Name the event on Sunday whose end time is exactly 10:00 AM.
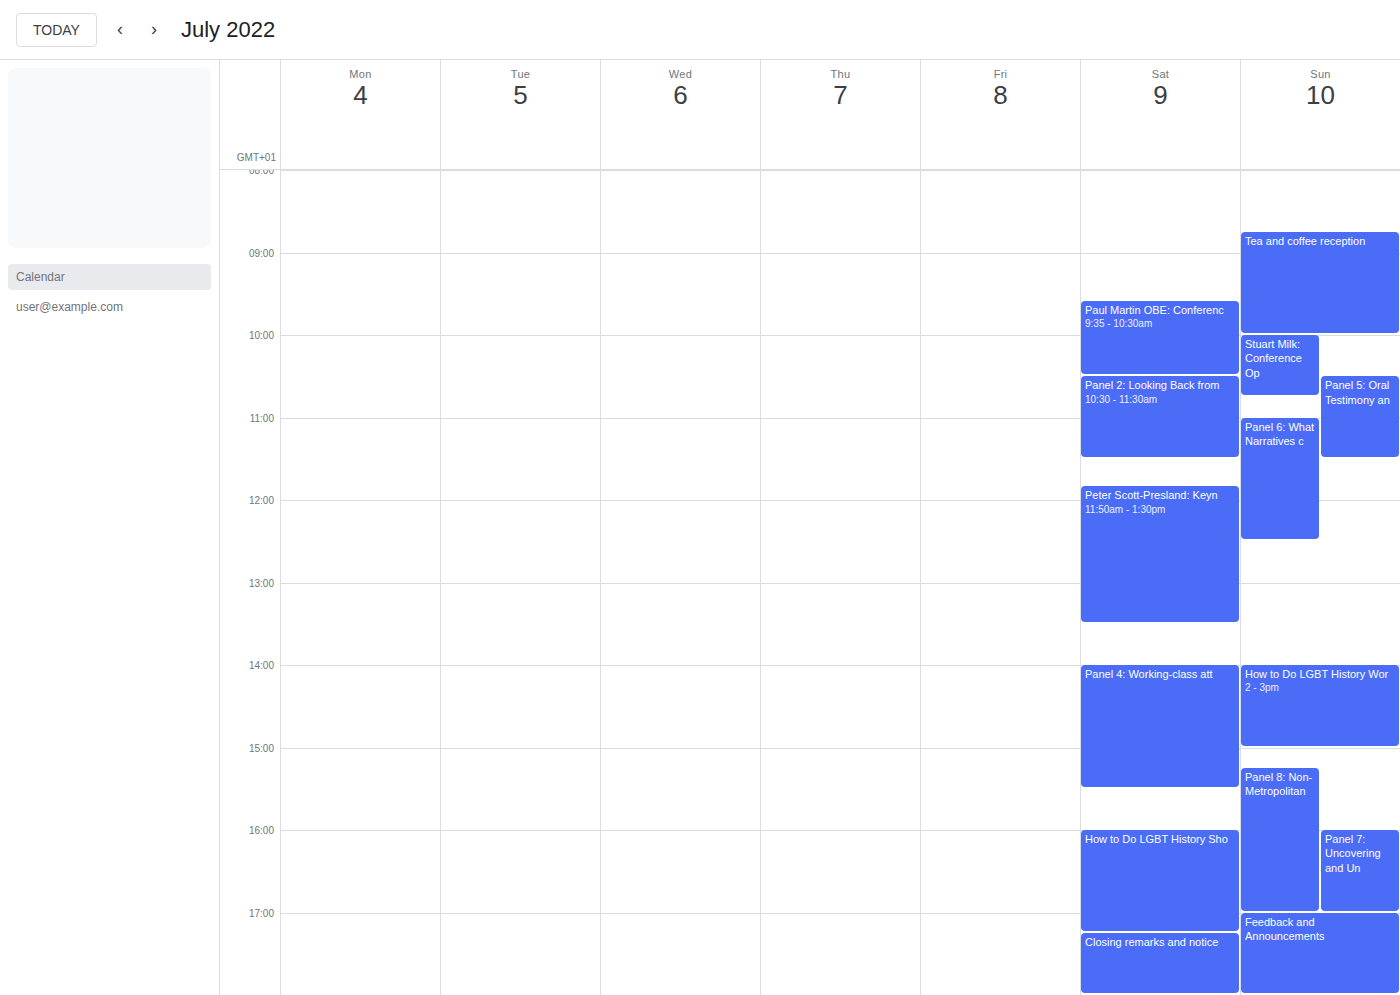
"Tea and coffee reception"